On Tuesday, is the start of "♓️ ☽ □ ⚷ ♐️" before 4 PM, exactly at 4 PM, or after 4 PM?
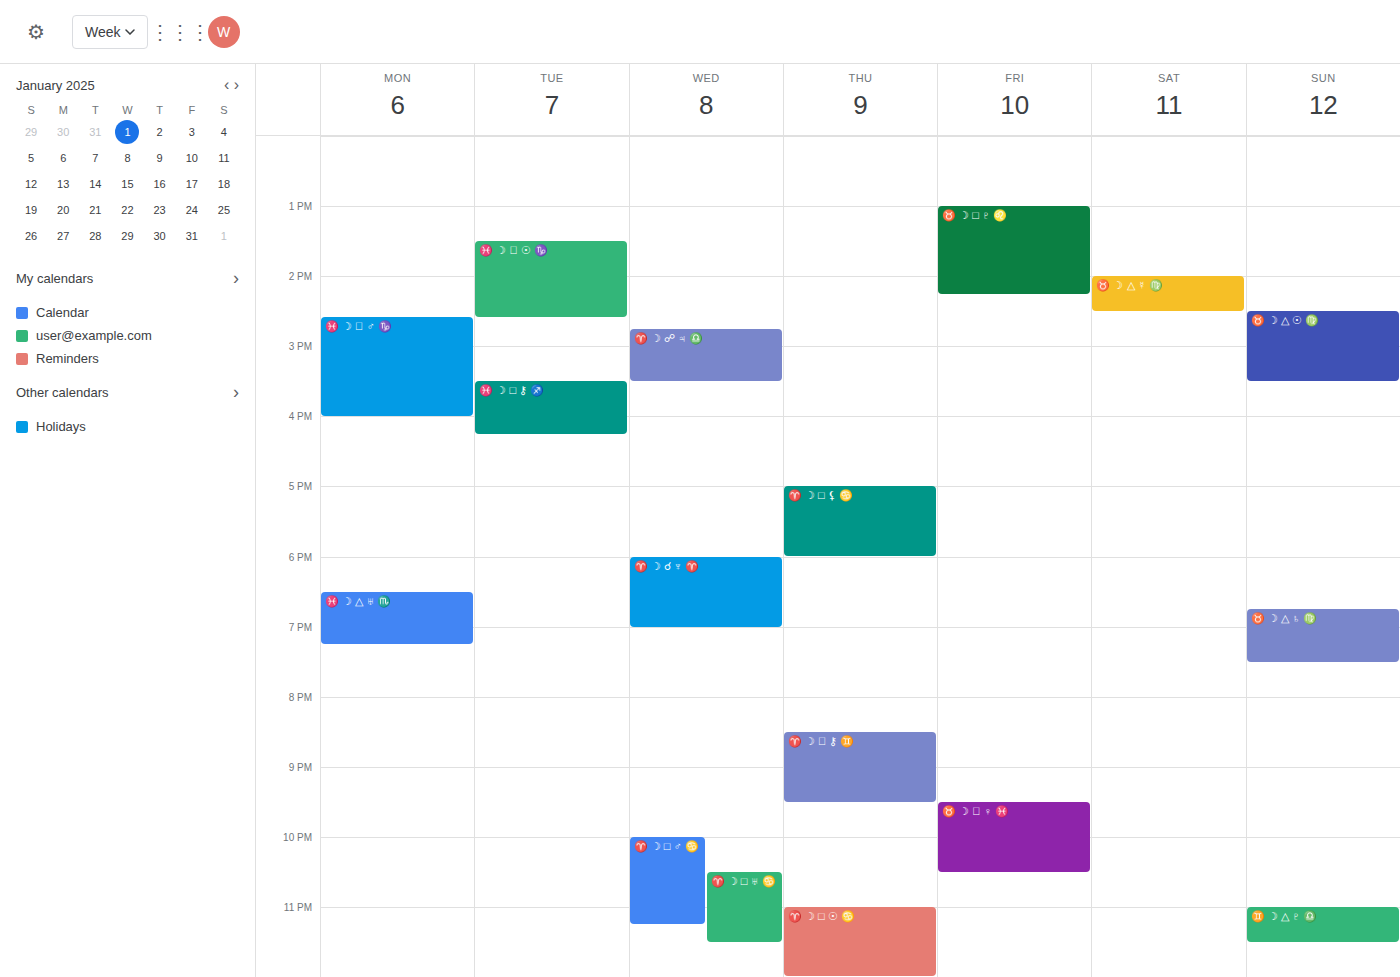
3:30 PM -- before 4 PM, 30 minutes above the 4 PM line.